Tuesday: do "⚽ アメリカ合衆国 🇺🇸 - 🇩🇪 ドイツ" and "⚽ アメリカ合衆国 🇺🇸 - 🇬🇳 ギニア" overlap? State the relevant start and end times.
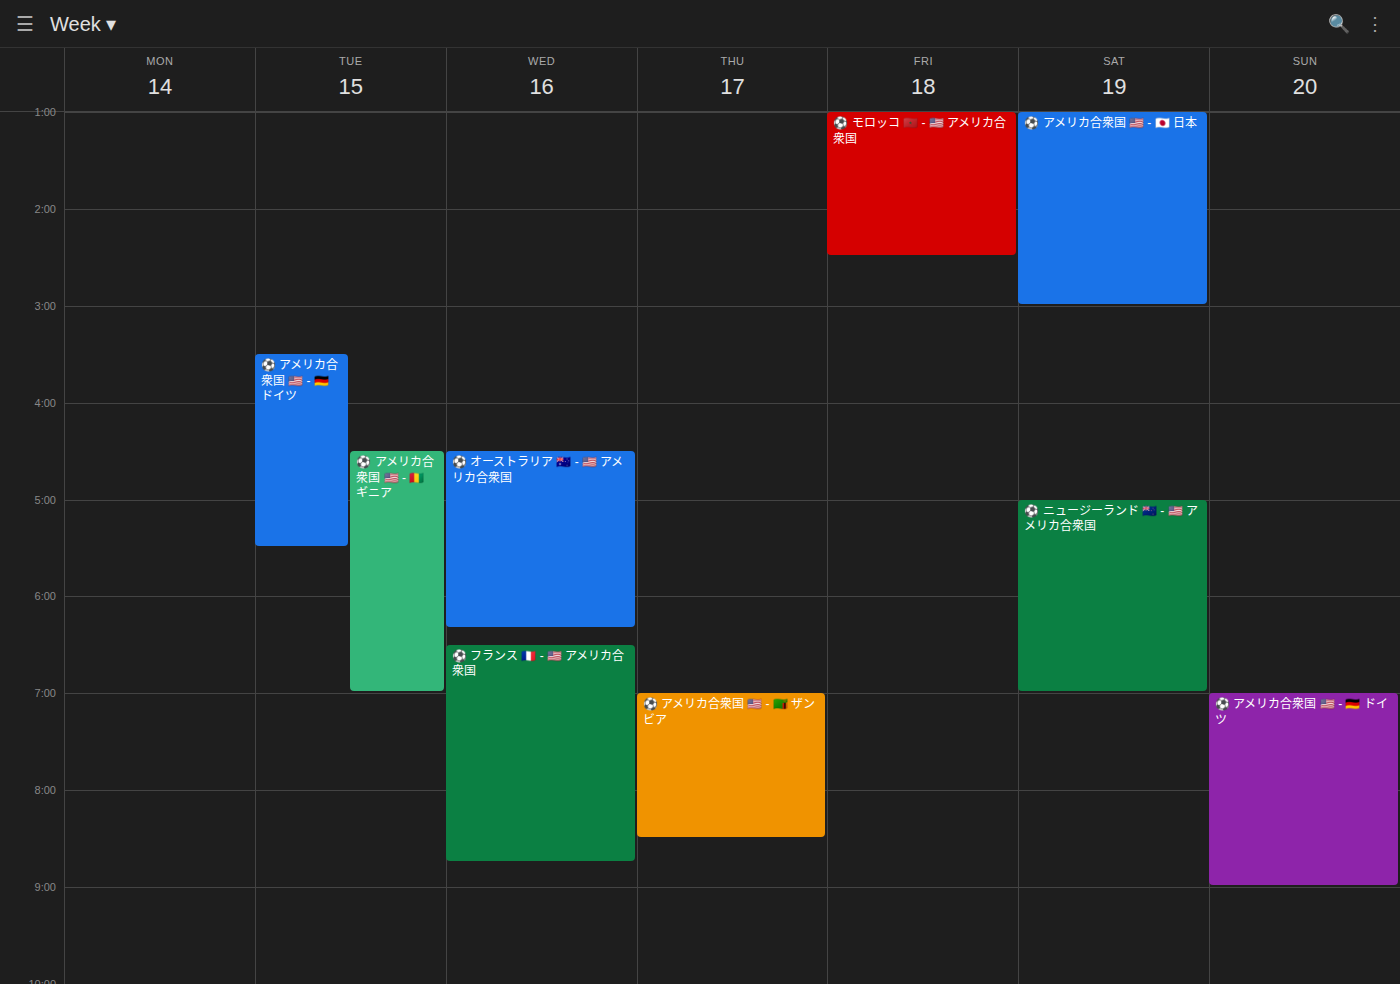
"⚽ アメリカ合衆国 🇺🇸 - 🇬🇳 ギニア" starts at 4:30 PM, before "⚽ アメリカ合衆国 🇺🇸 - 🇩🇪 ドイツ" ends at 5:30 PM -- they overlap.